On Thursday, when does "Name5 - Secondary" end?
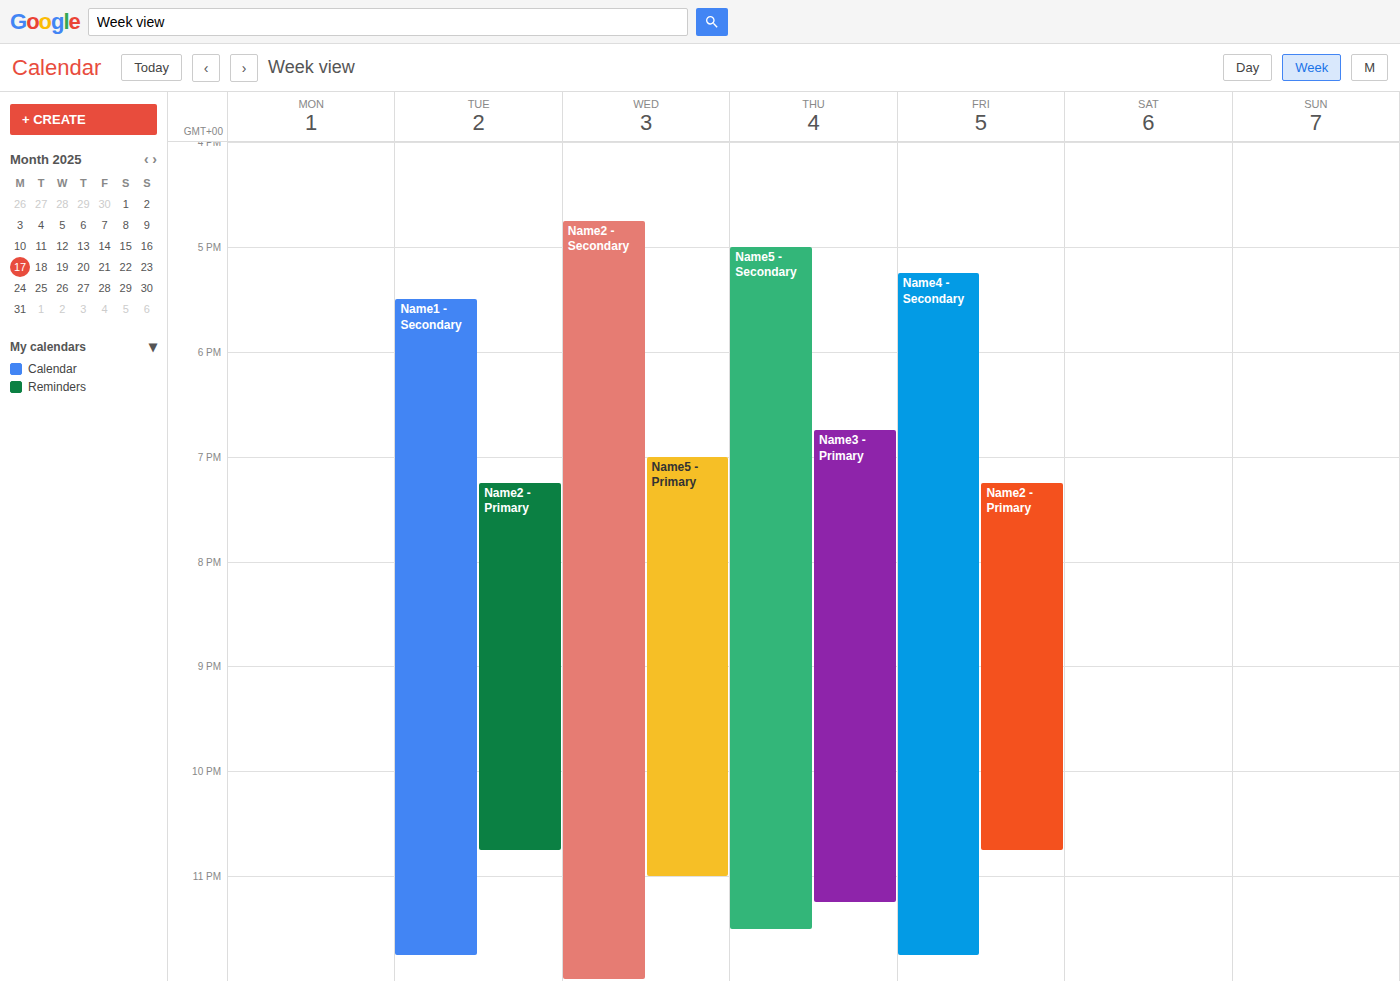
11:30 PM